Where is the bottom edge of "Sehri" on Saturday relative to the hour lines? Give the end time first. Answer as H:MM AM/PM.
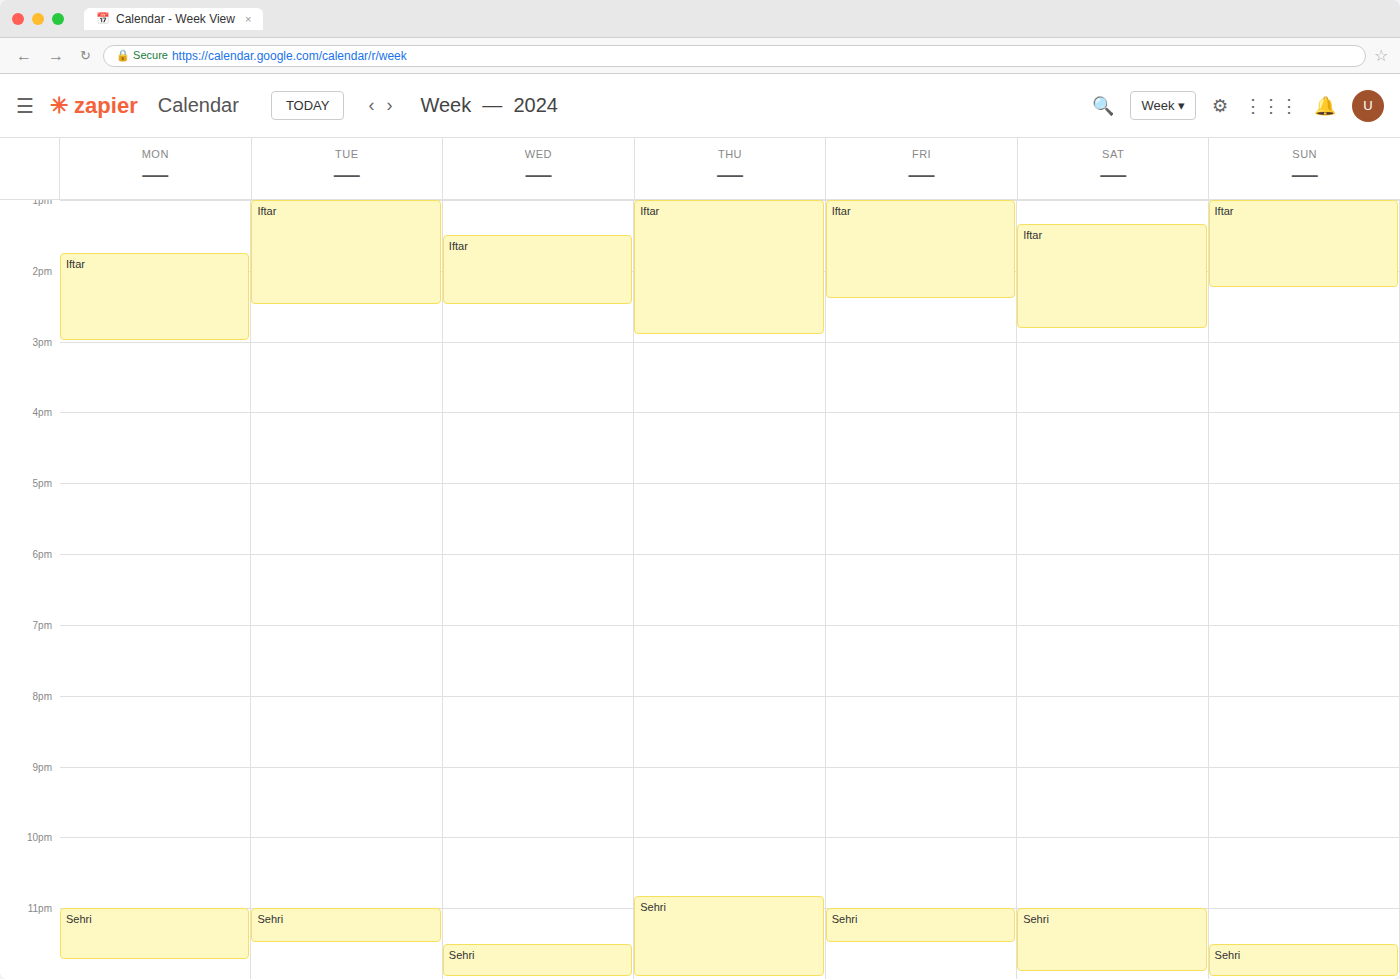
11:55 PM -- neither: 55 minutes below the 11 PM line and 5 minutes above the 12 AM line.